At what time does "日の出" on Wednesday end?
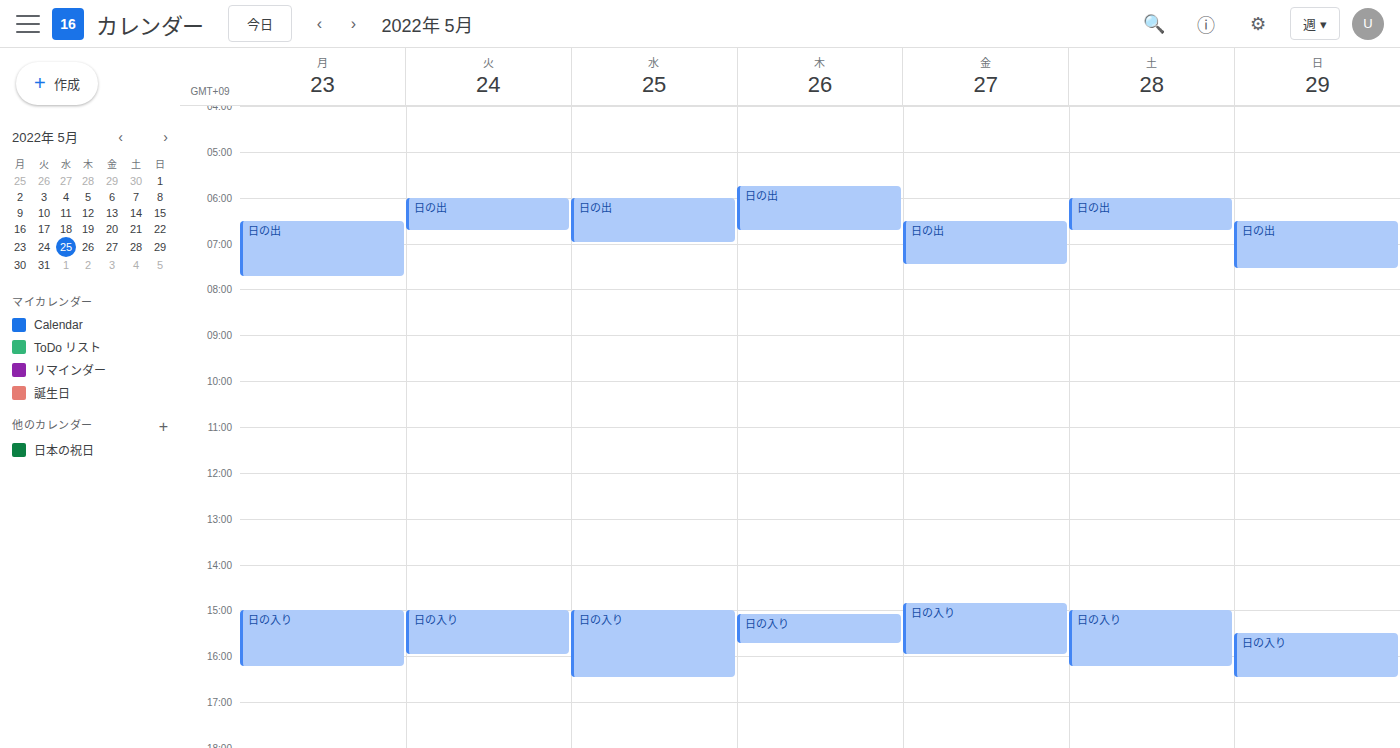
7:00 AM